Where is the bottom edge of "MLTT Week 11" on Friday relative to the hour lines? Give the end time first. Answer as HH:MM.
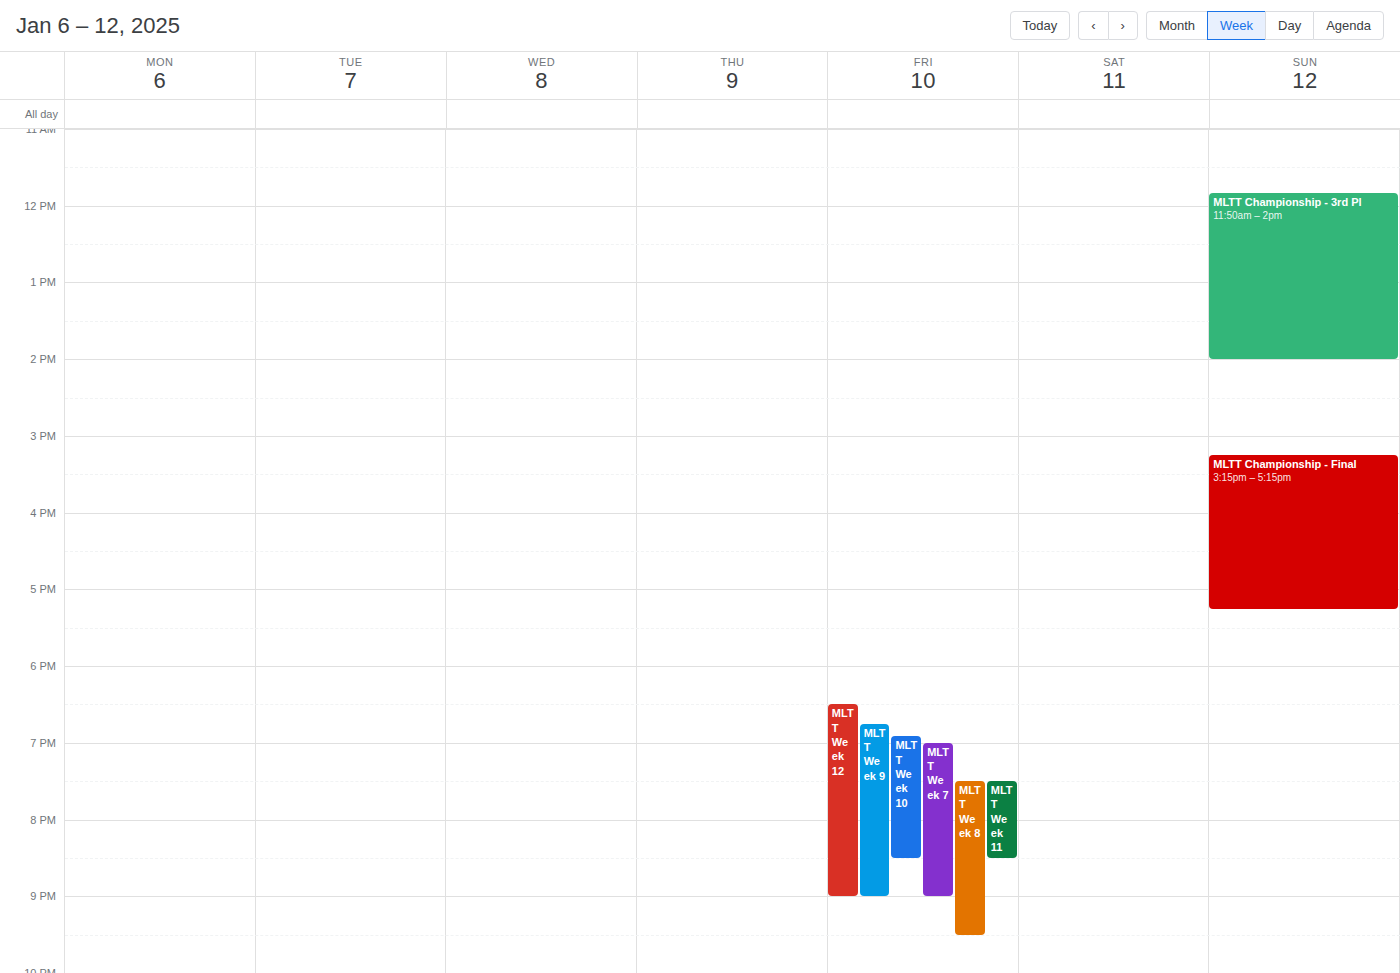
20:30 -- halfway between the 20:00 and 21:00 lines.